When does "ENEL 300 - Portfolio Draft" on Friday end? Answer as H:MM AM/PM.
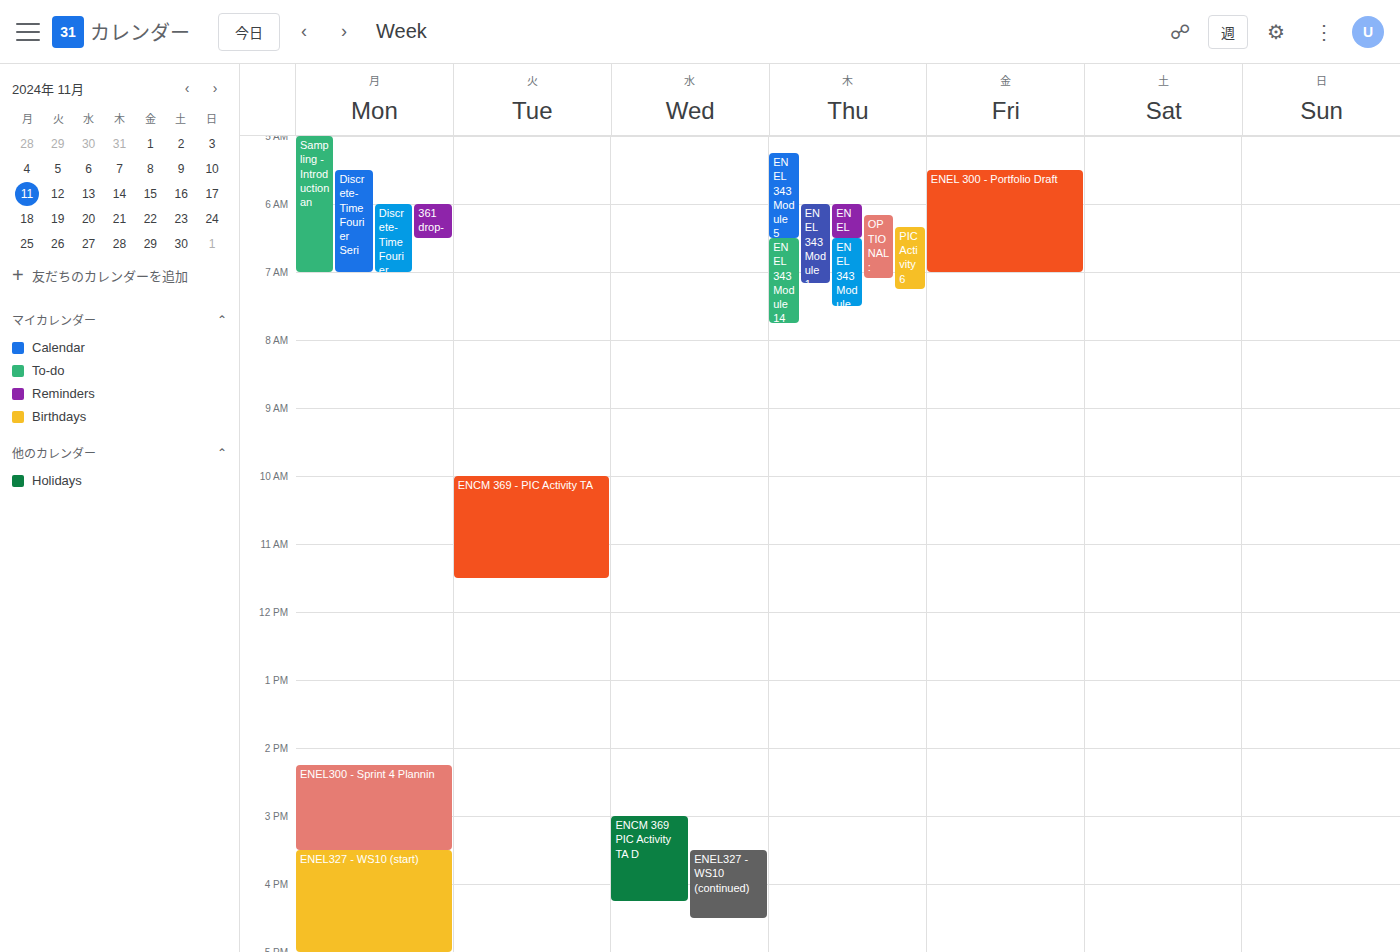
7:00 AM